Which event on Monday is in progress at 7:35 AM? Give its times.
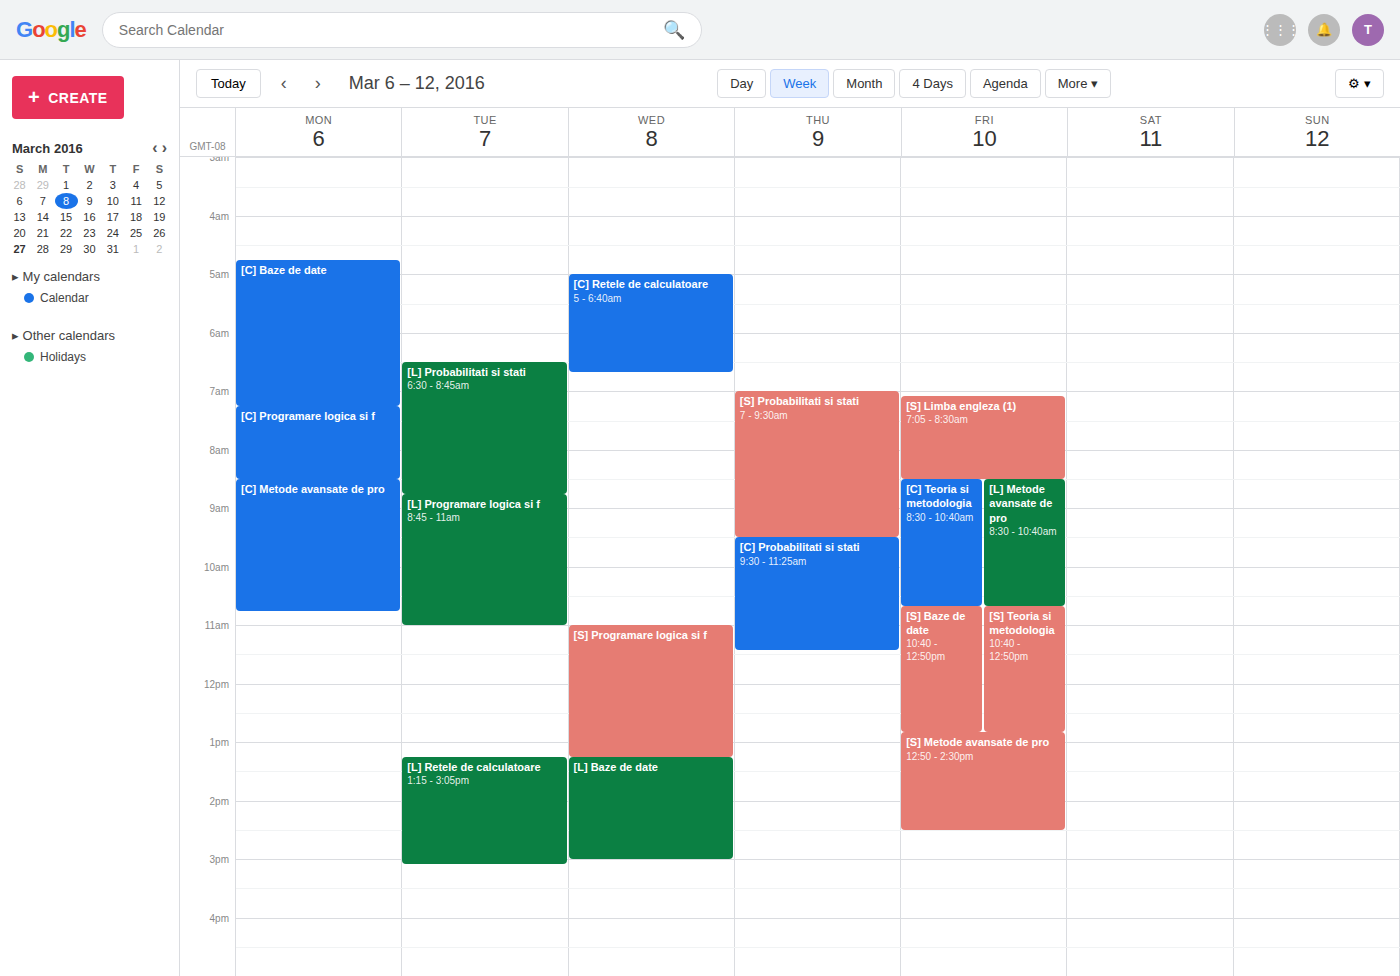
"[C] Programare logica si f", 7:15 AM to 8:30 AM